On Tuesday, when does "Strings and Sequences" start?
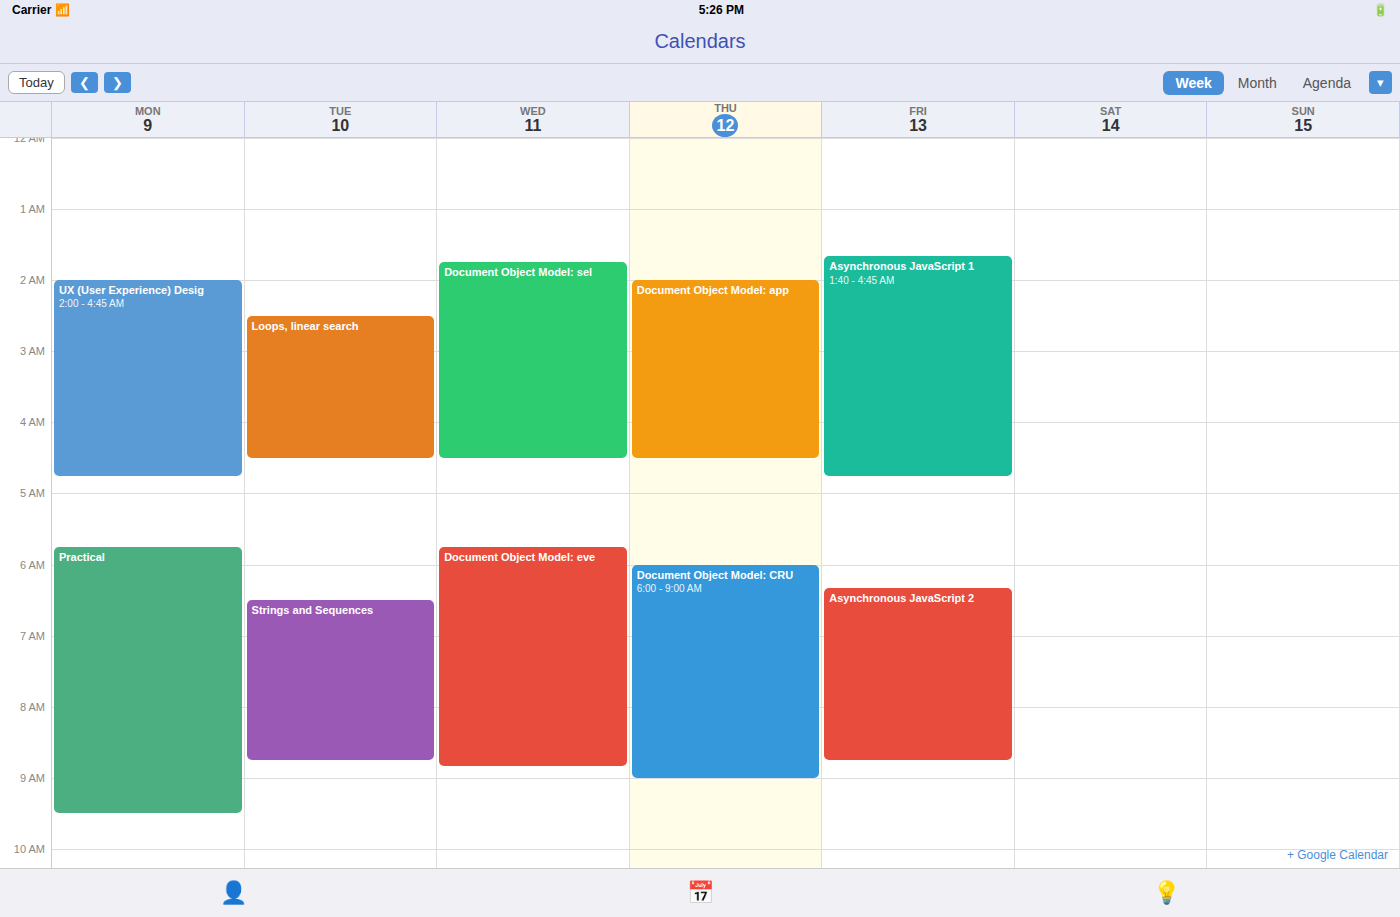
6:30 AM